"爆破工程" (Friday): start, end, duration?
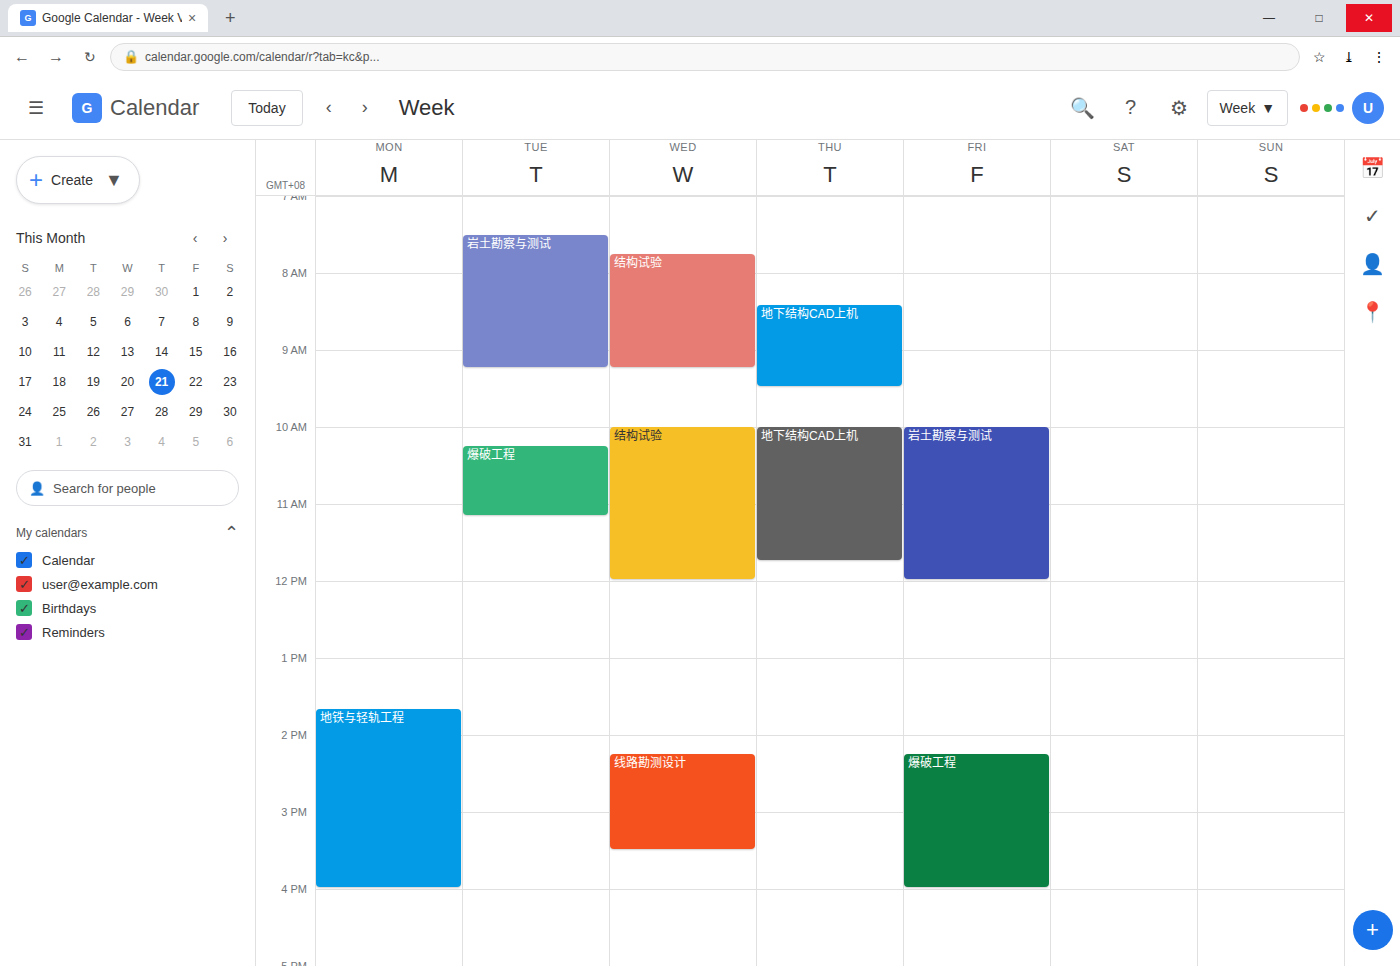
2:15 PM to 4:00 PM, 1 hour 45 minutes